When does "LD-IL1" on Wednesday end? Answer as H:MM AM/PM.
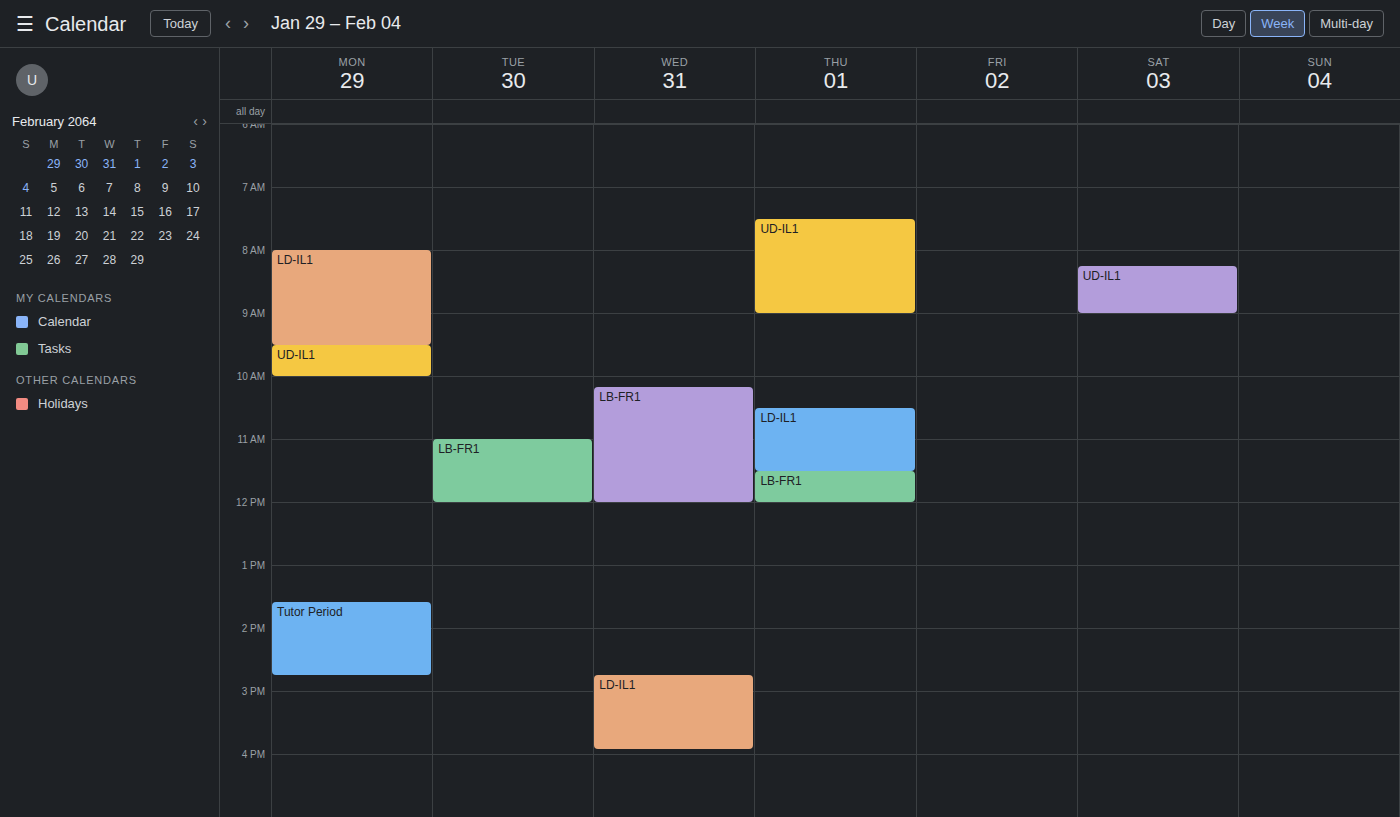
3:55 PM